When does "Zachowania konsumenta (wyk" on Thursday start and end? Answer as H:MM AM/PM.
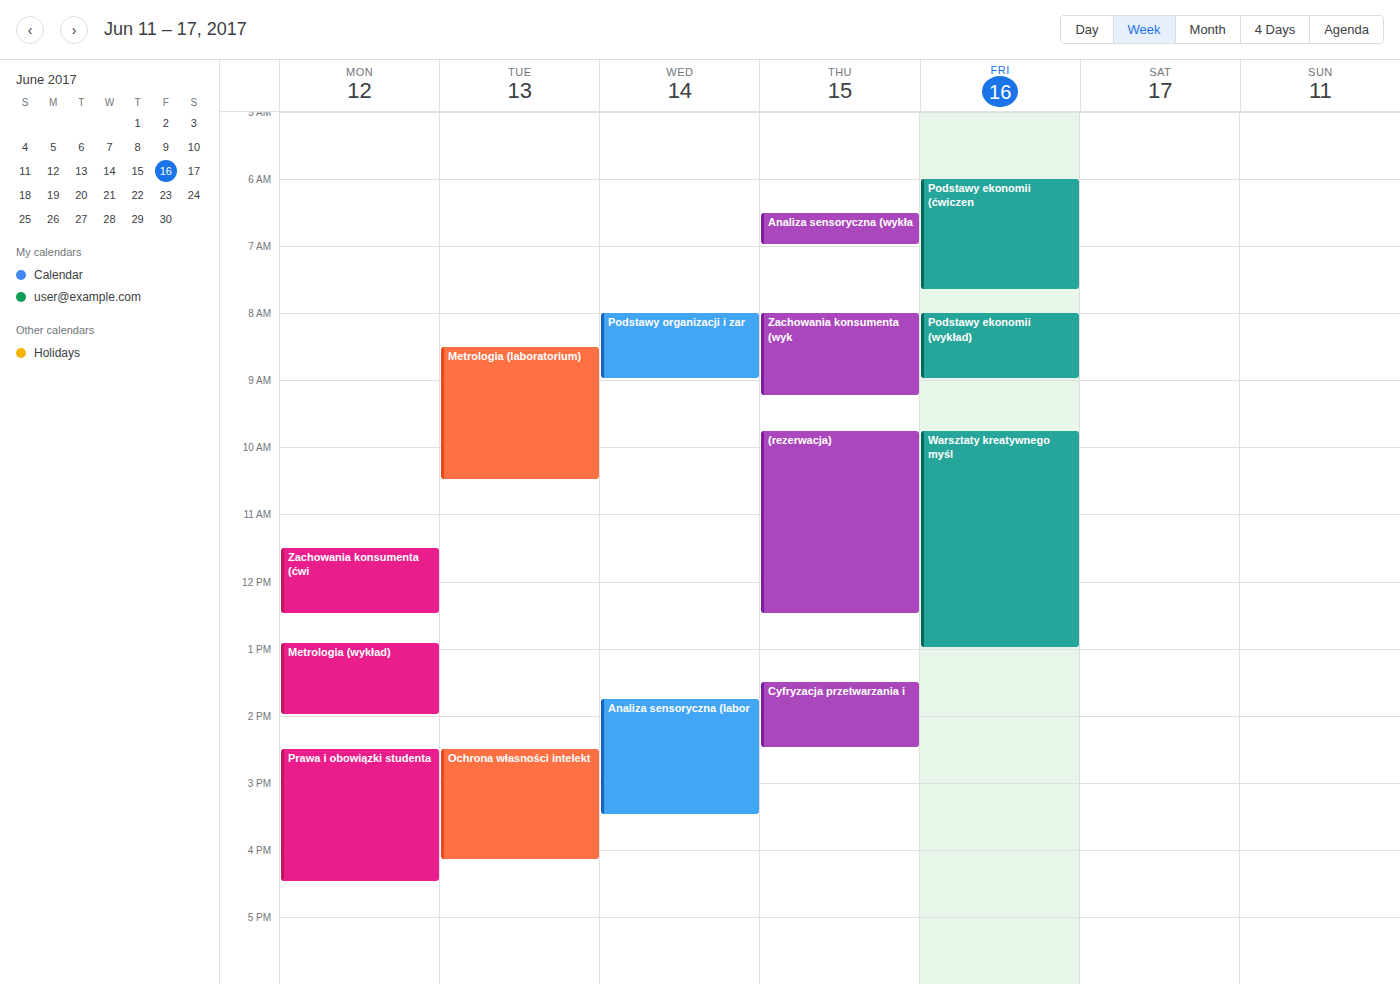
8:00 AM to 9:15 AM